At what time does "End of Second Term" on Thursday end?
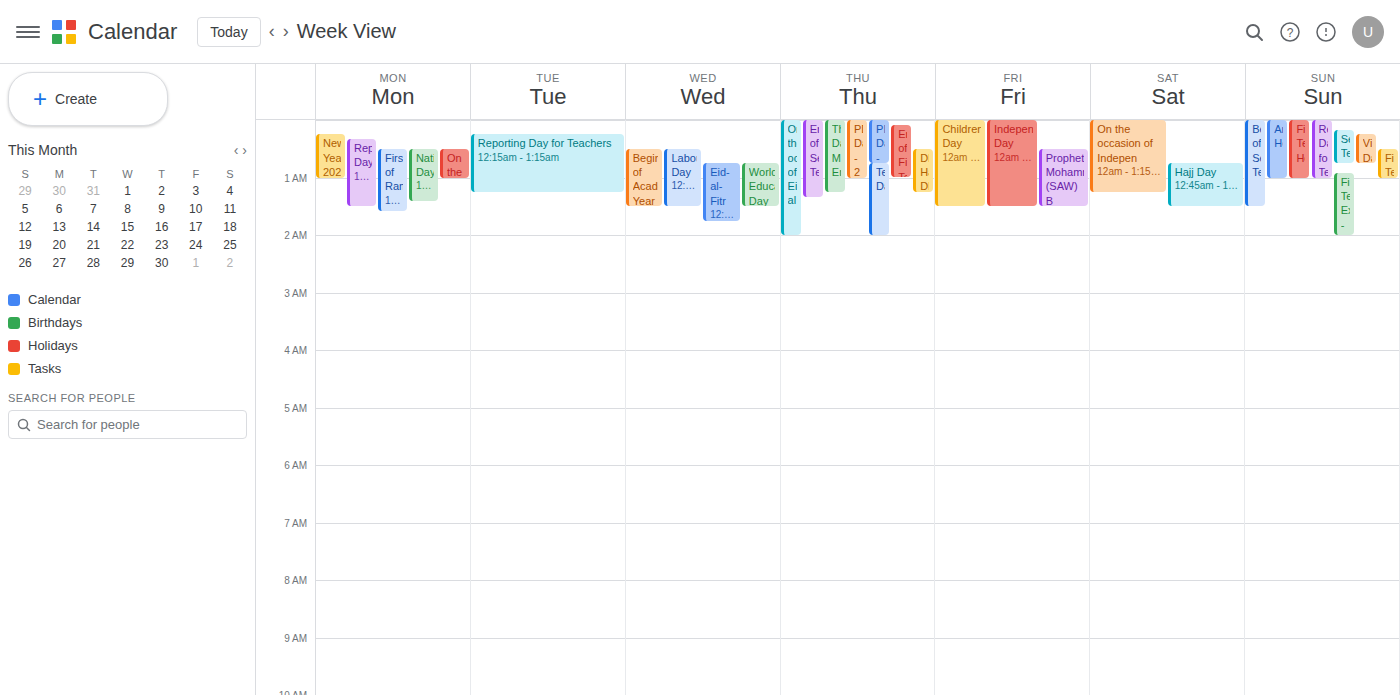
1:20 AM